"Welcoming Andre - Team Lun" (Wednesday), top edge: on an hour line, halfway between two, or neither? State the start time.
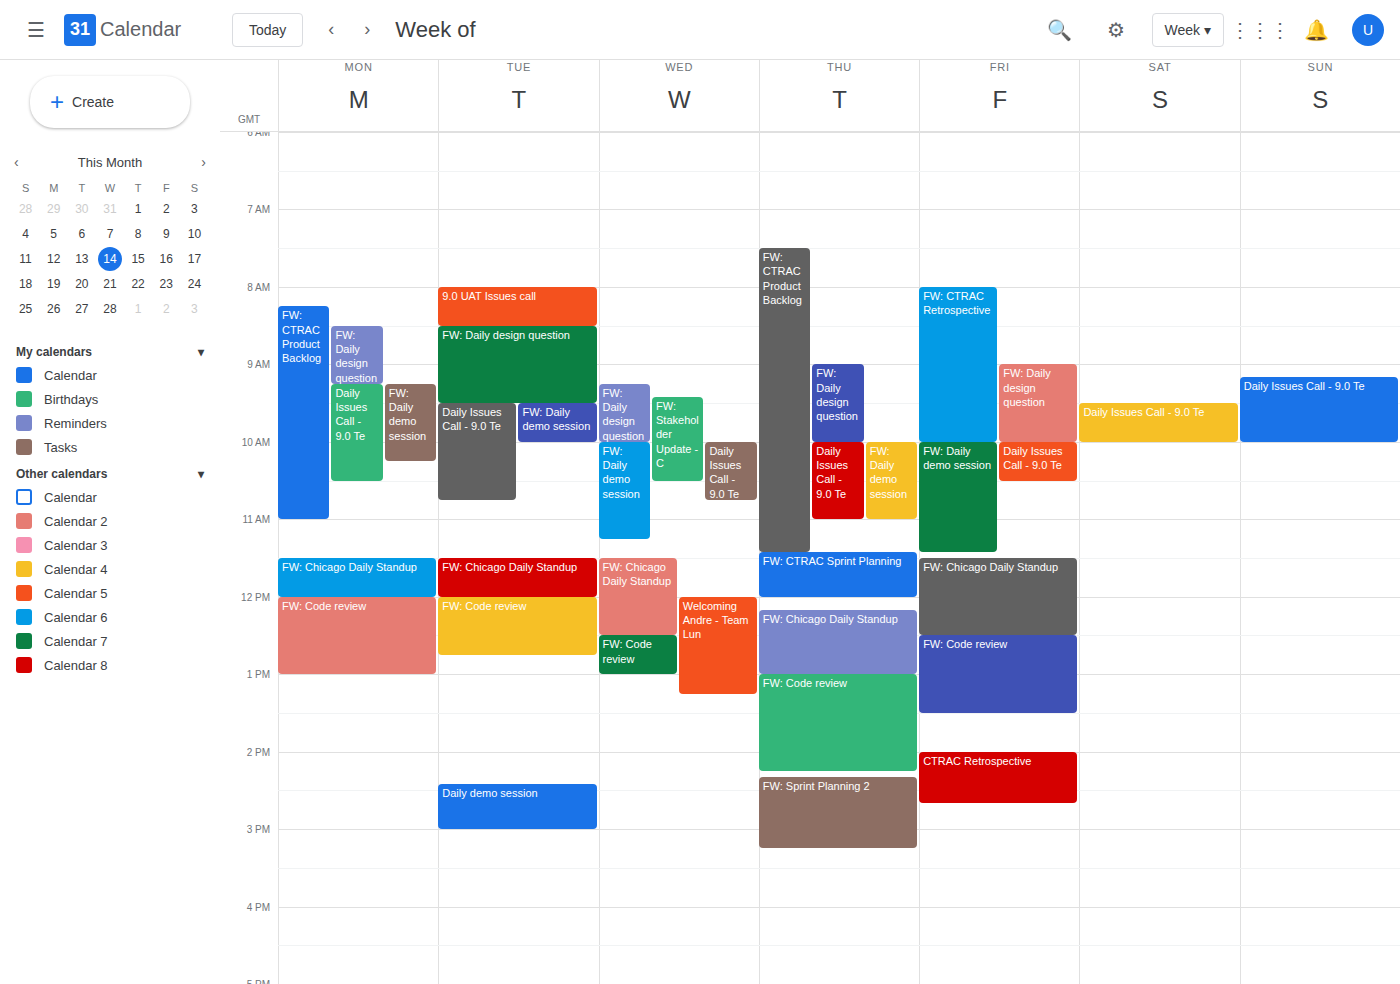
12:00 PM -- exactly on the 12 PM line.